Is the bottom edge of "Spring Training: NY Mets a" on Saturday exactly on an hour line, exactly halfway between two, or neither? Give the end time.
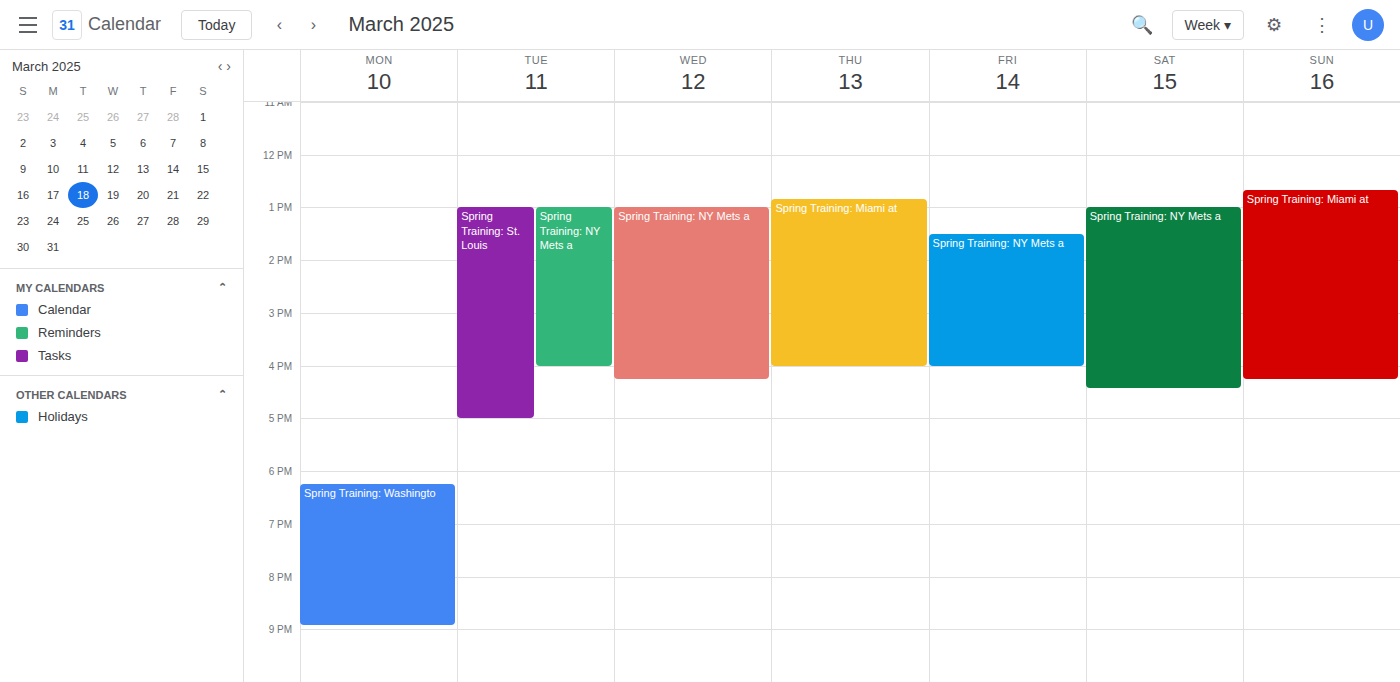
4:25 PM -- neither: 25 minutes below the 4 PM line and 35 minutes above the 5 PM line.